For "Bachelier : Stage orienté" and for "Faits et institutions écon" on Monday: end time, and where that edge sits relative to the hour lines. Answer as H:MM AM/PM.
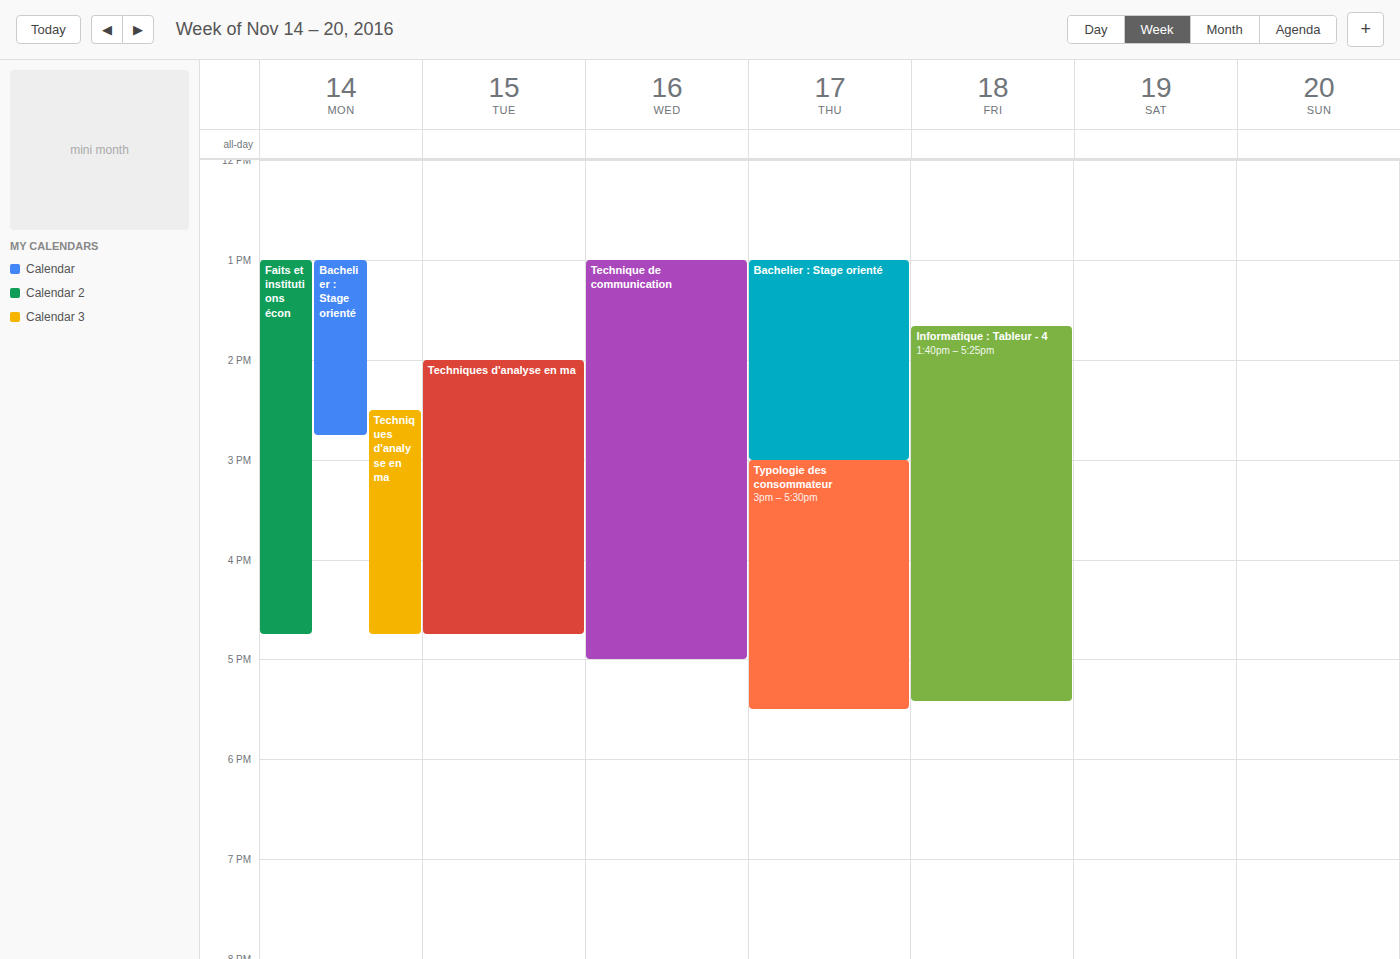
"Bachelier : Stage orienté": 2:45 PM, neither: three quarters of the way from the 2 PM line to the 3 PM line. "Faits et institutions écon": 4:45 PM, neither: three quarters of the way from the 4 PM line to the 5 PM line.